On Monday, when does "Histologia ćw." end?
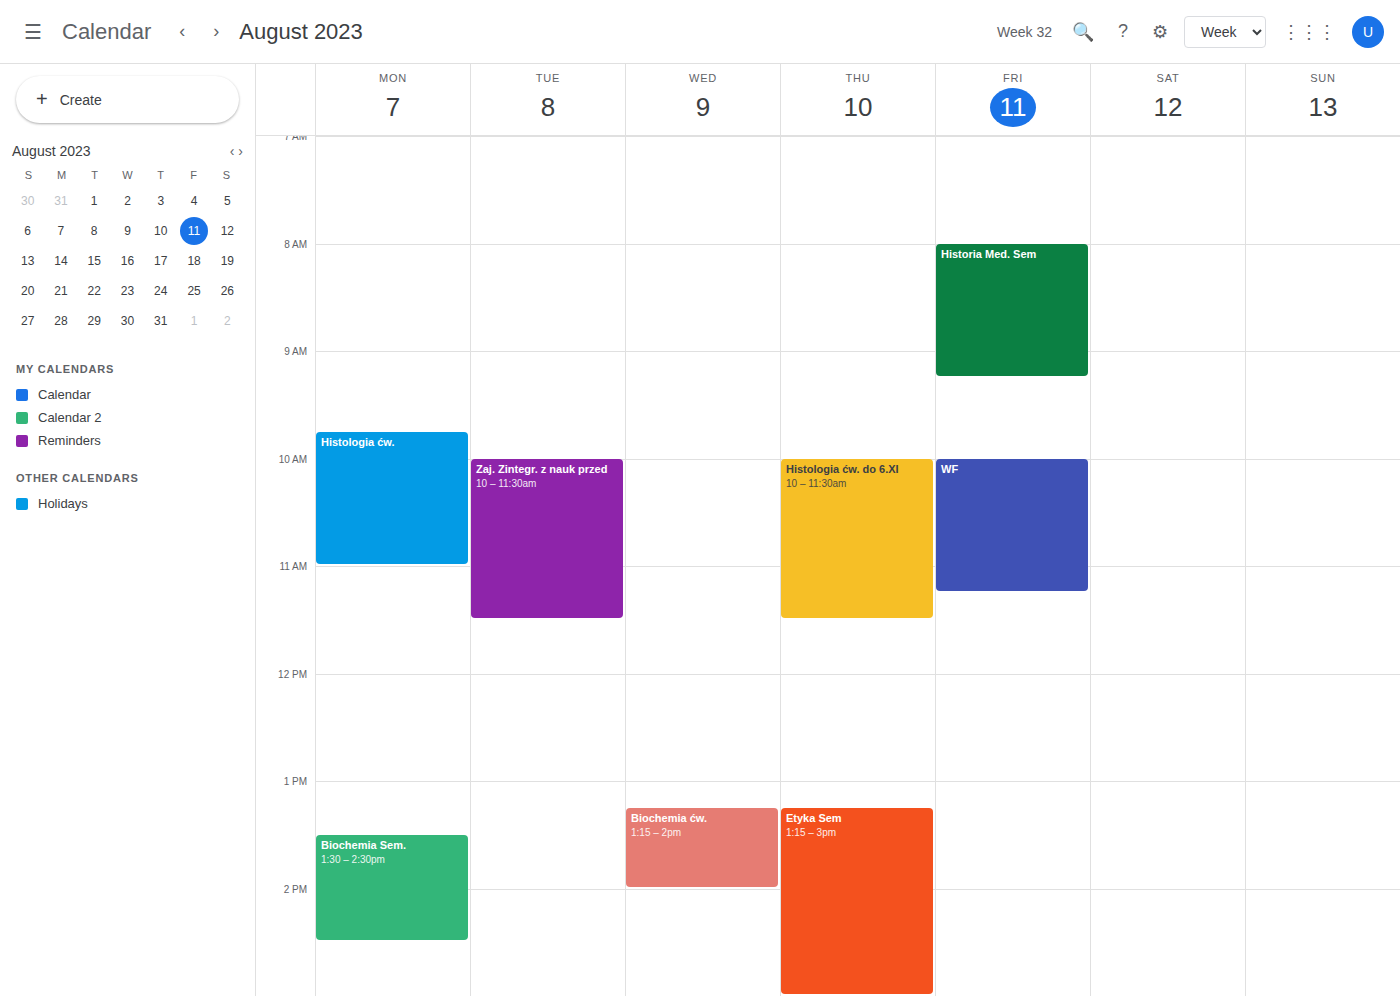
11:00 AM